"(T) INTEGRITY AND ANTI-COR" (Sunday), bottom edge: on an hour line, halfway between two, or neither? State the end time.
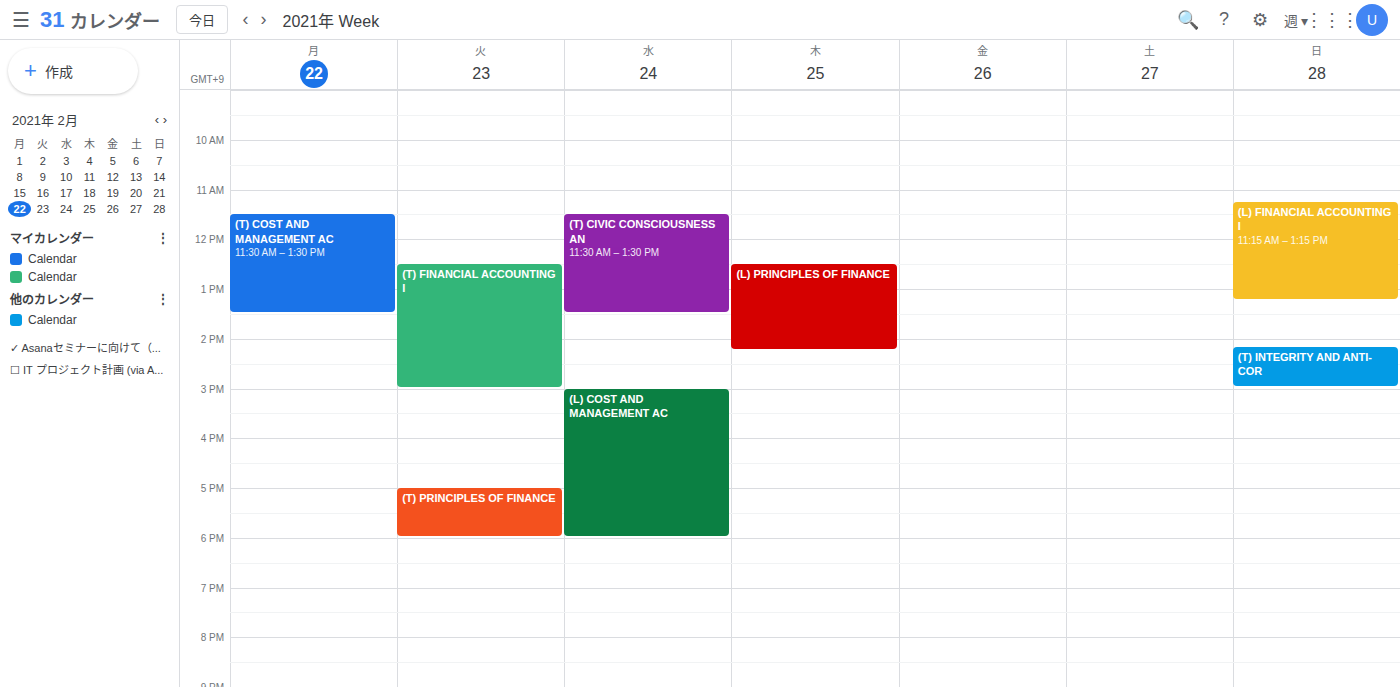
3:00 PM -- exactly on the 3 PM line.